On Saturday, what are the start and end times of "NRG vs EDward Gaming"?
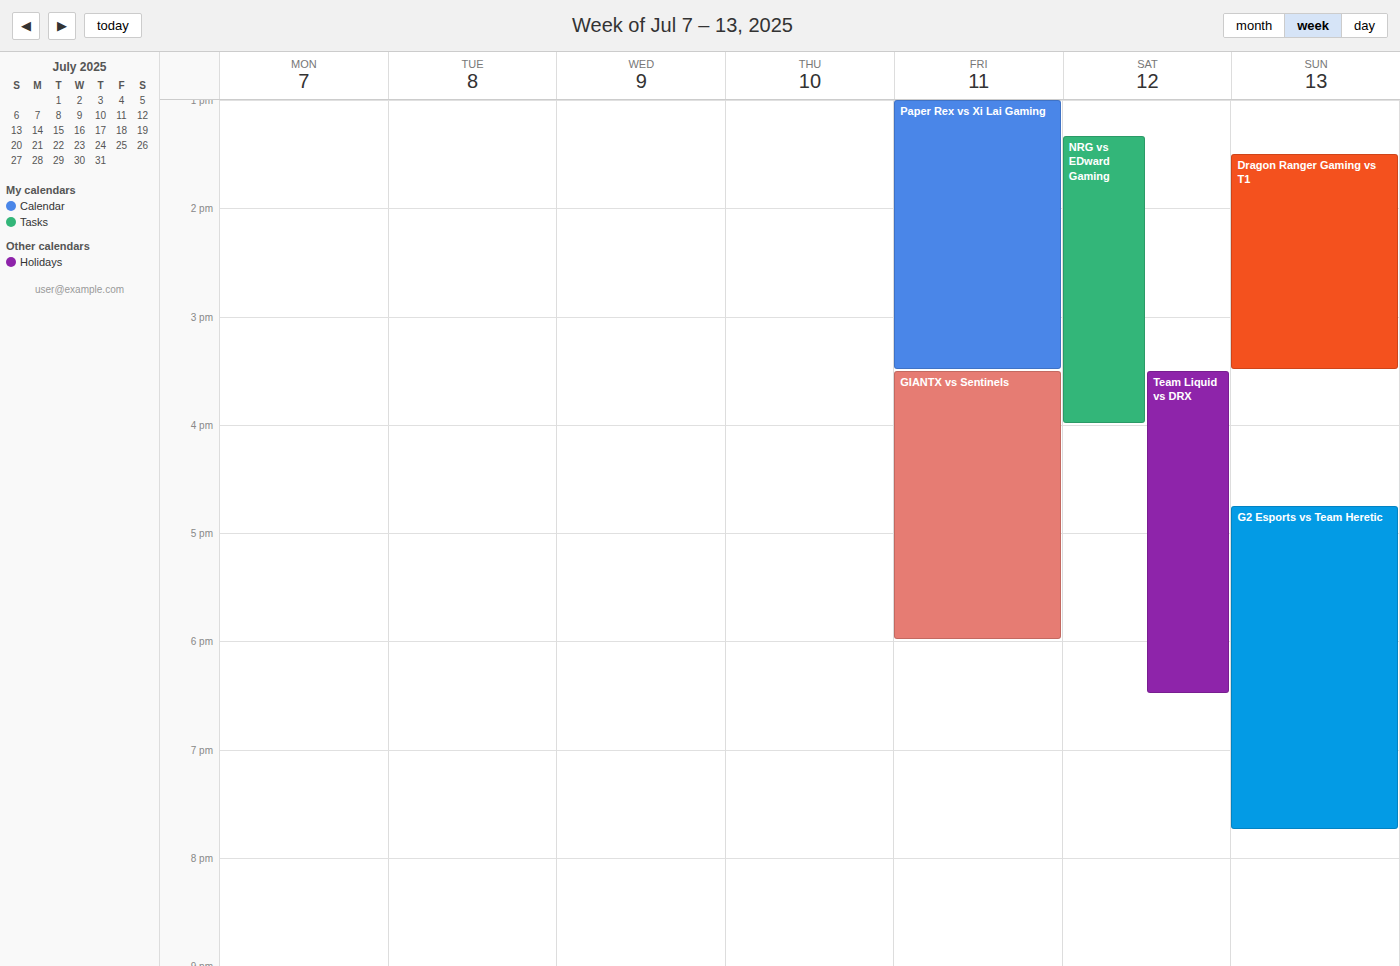
1:20 PM to 4:00 PM